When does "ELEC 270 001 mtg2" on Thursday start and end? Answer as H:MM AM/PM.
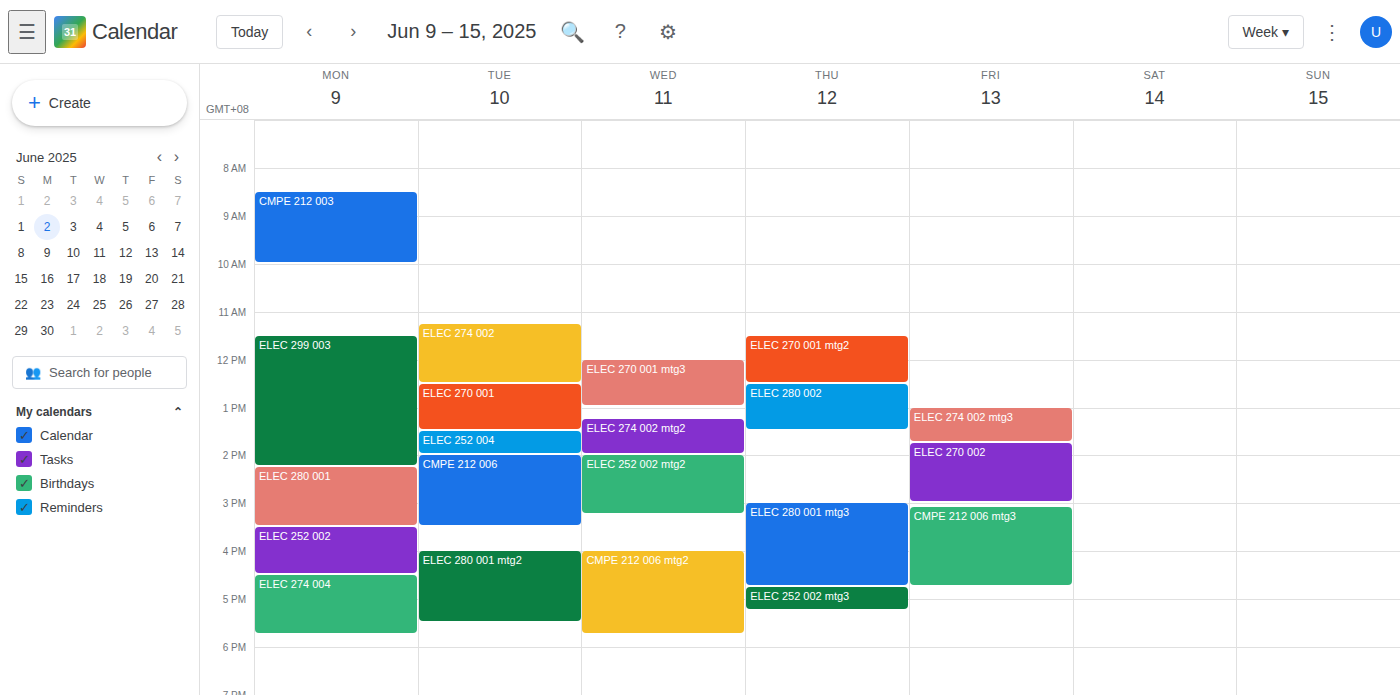
11:30 AM to 12:30 PM